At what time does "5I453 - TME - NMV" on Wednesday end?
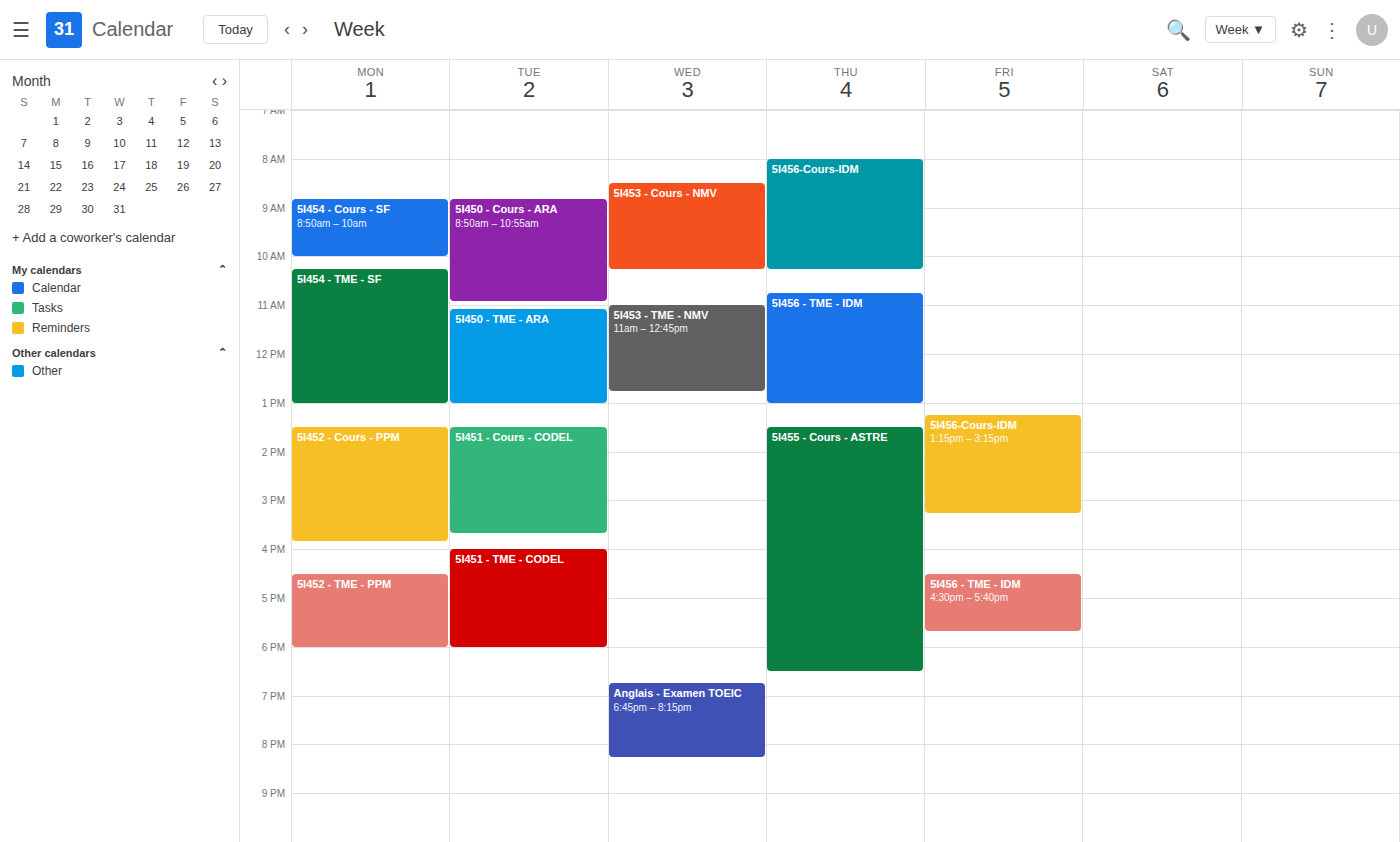
12:45 PM